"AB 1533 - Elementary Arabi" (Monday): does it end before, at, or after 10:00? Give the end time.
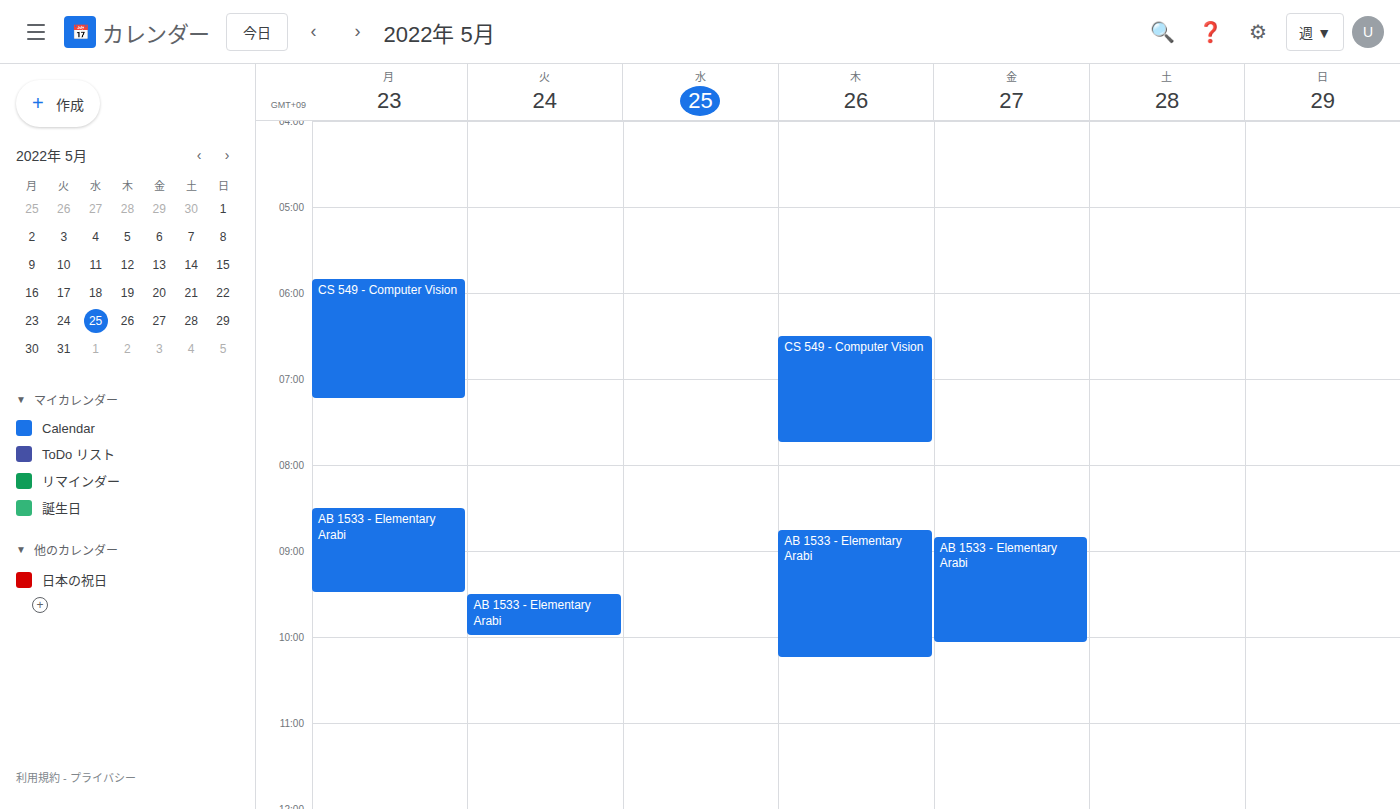
09:30 -- before 10:00, 30 minutes above the 10:00 line.